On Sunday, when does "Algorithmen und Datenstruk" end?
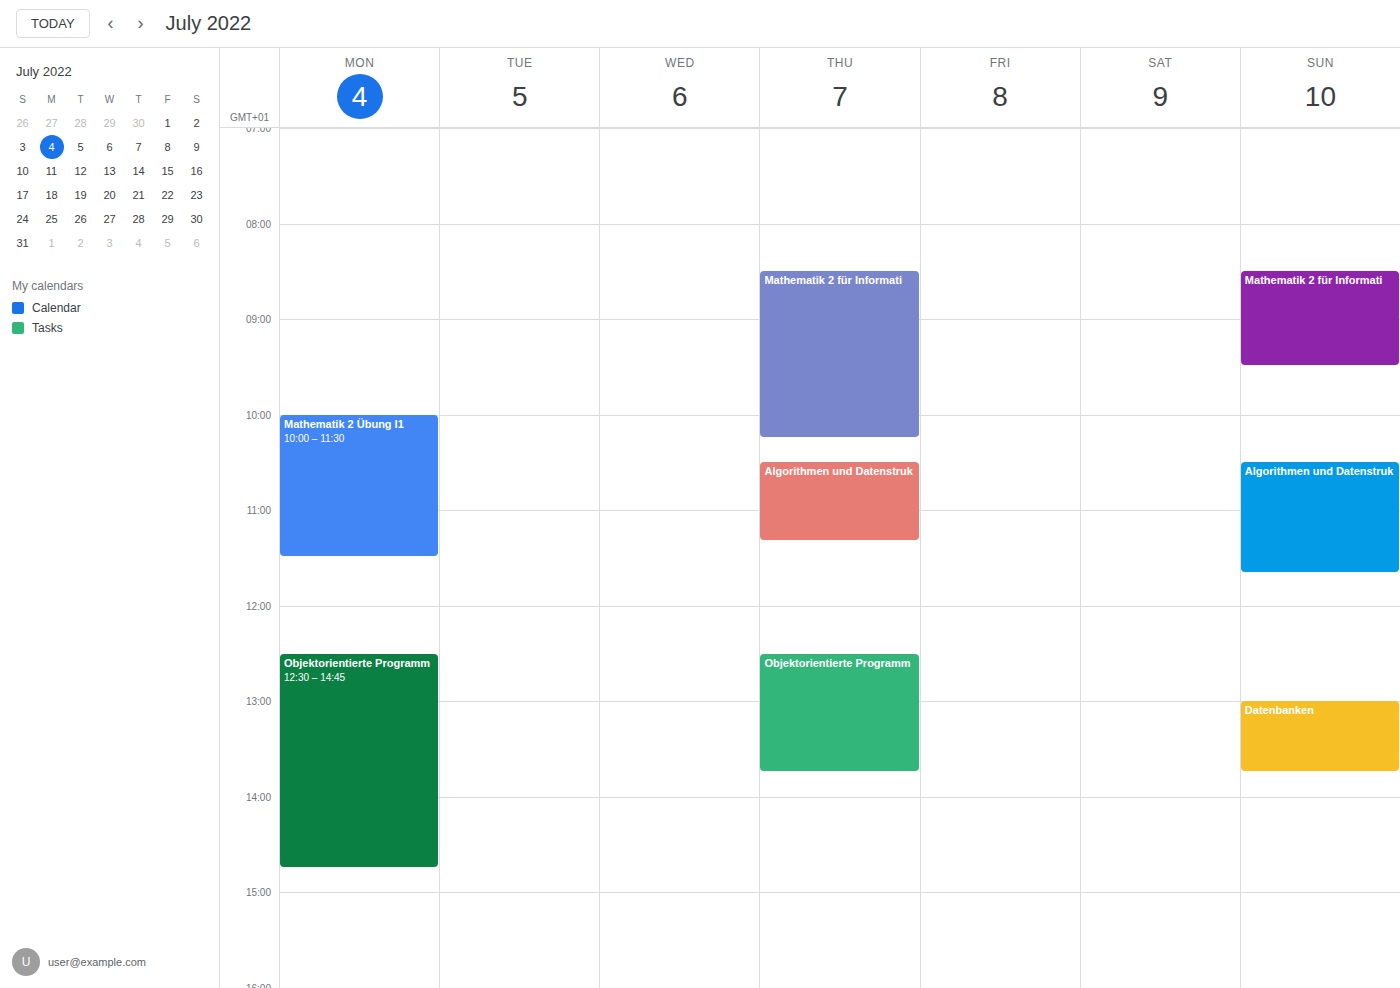
11:40